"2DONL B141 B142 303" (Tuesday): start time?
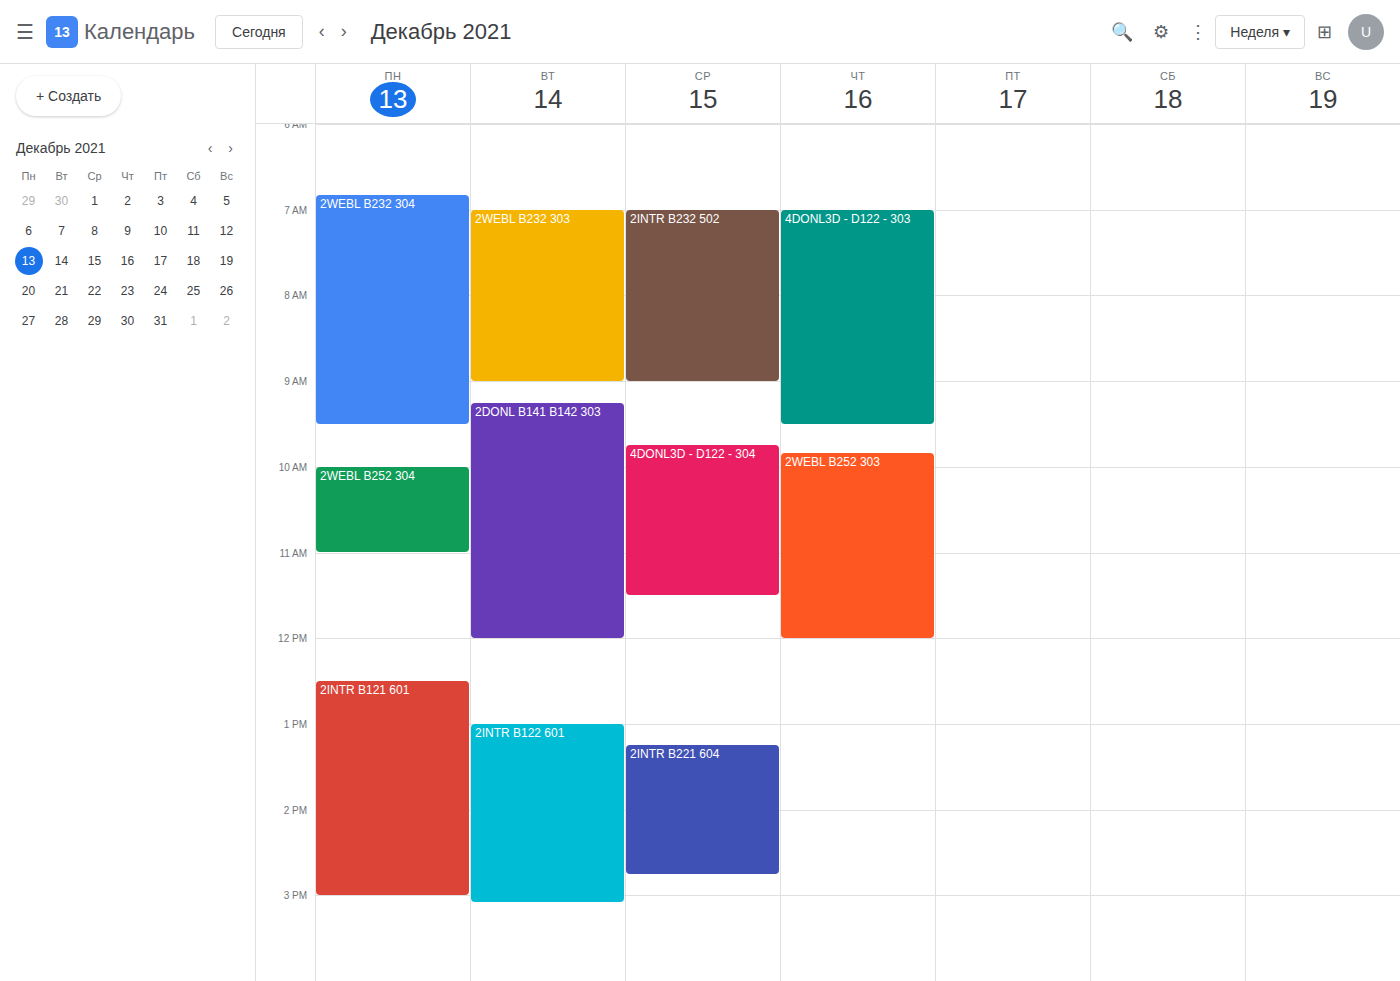
09:15